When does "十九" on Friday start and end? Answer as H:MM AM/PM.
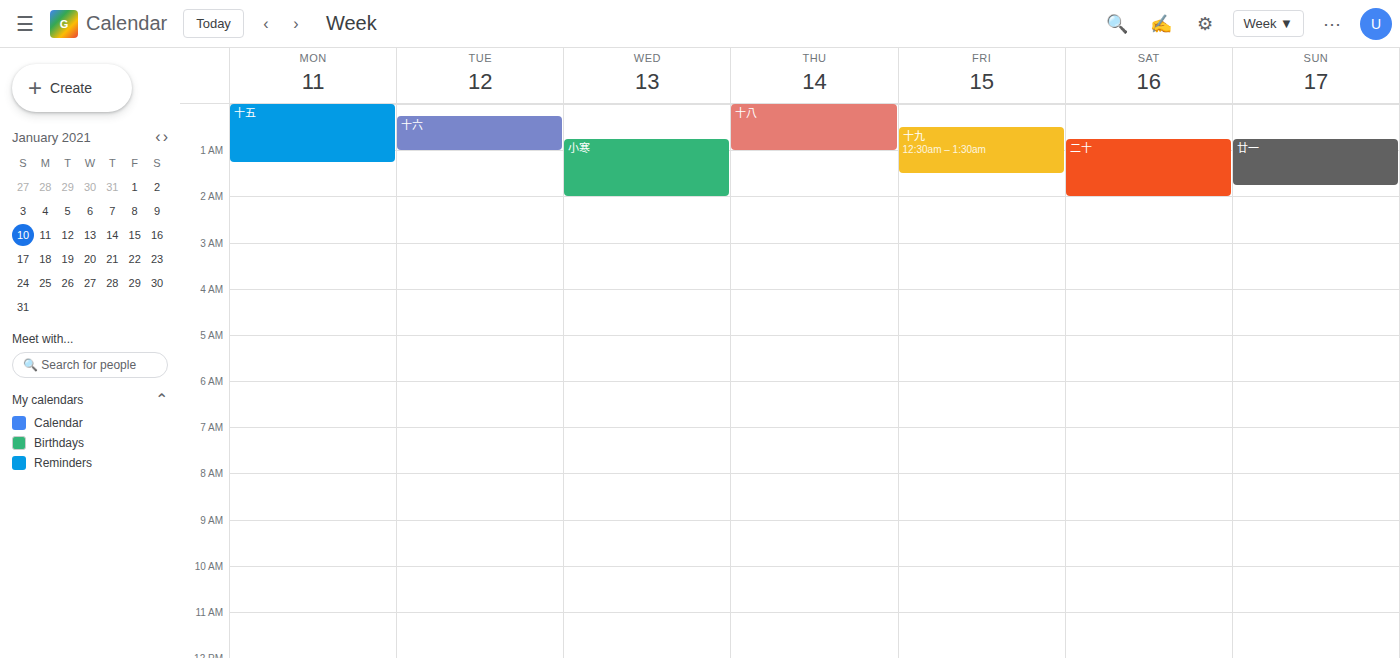
12:30 AM to 1:30 AM